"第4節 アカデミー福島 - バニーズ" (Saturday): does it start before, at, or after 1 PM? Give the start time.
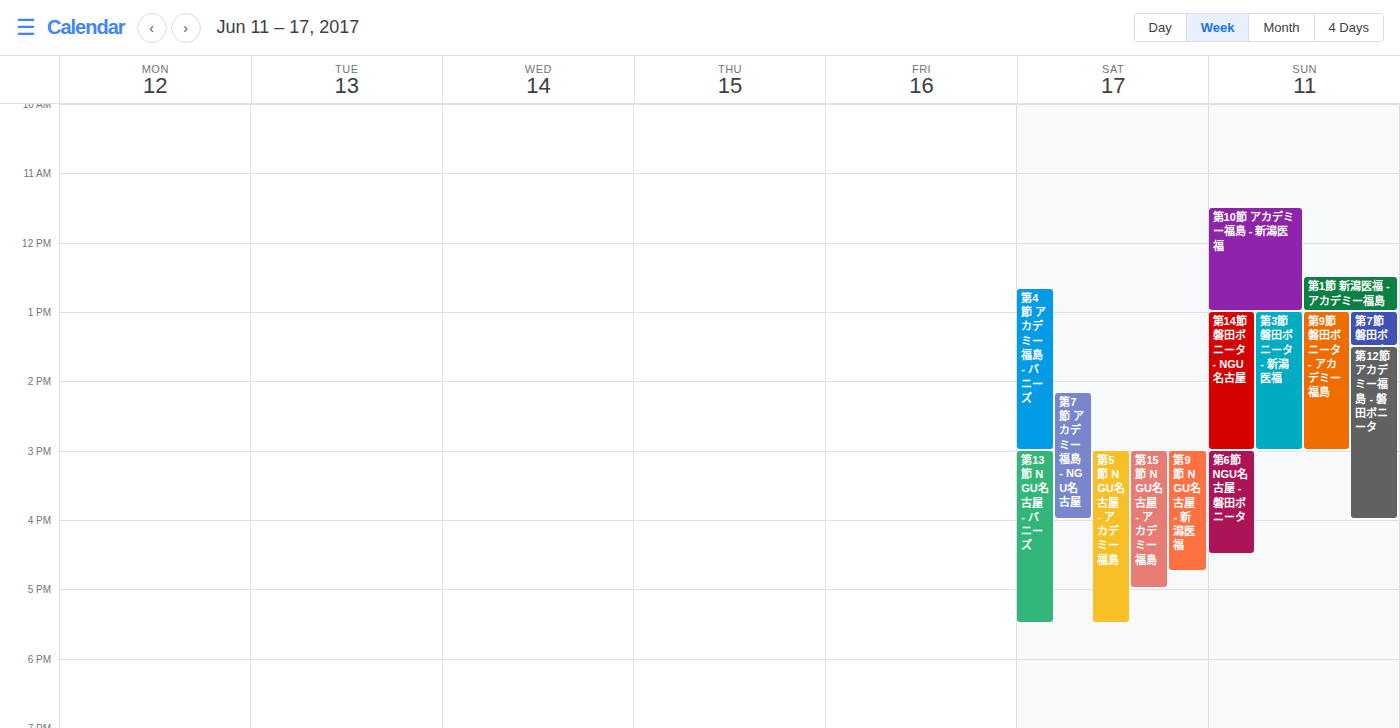
12:40 PM -- before 1 PM, 20 minutes above the 1 PM line.